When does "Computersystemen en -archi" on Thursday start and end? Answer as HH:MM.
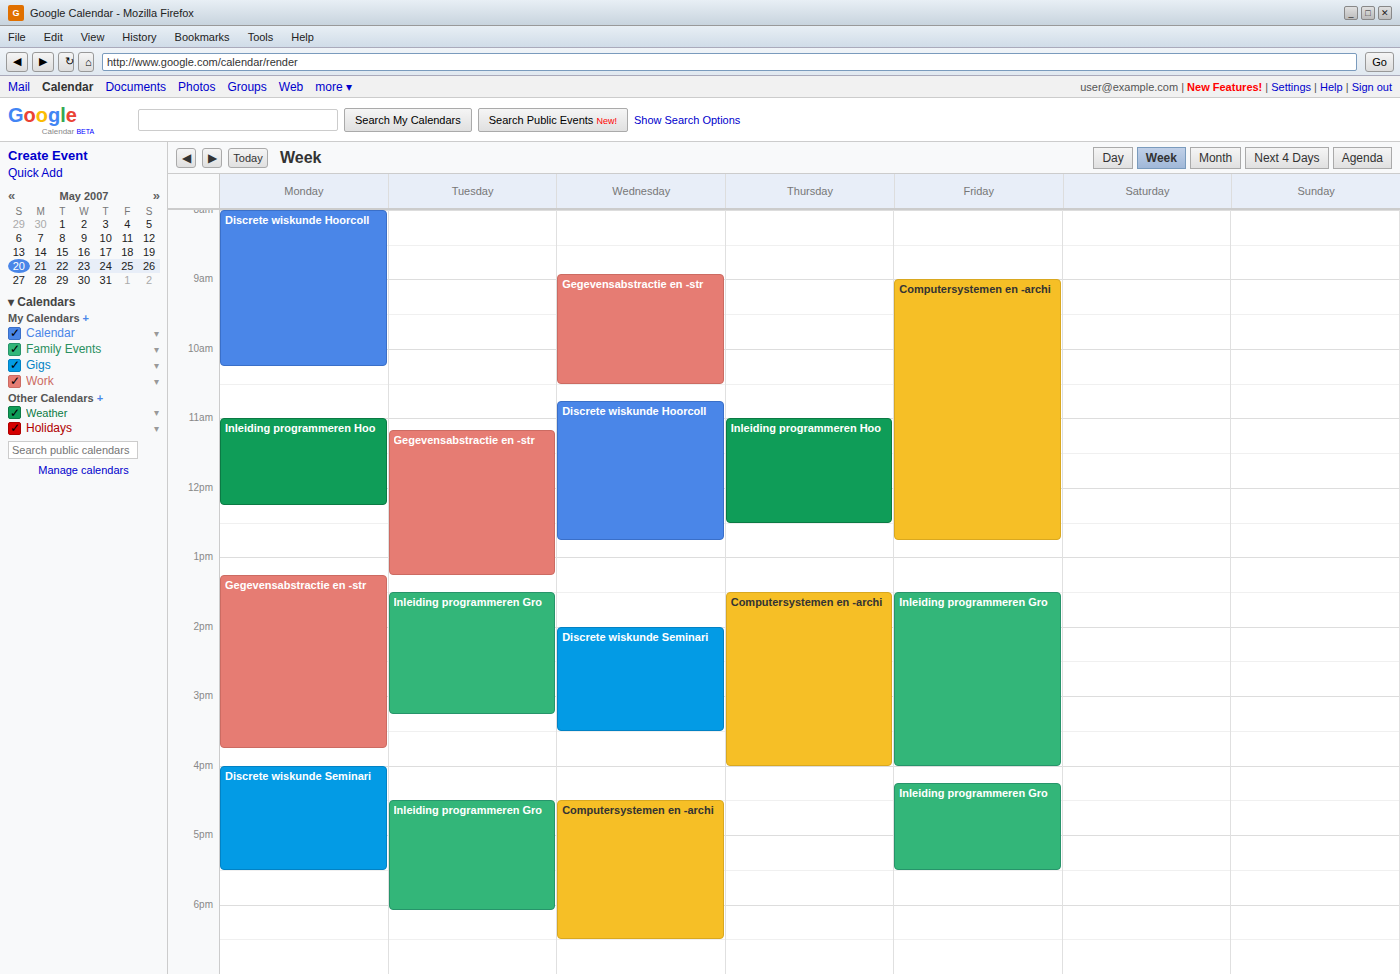
13:30 to 16:00